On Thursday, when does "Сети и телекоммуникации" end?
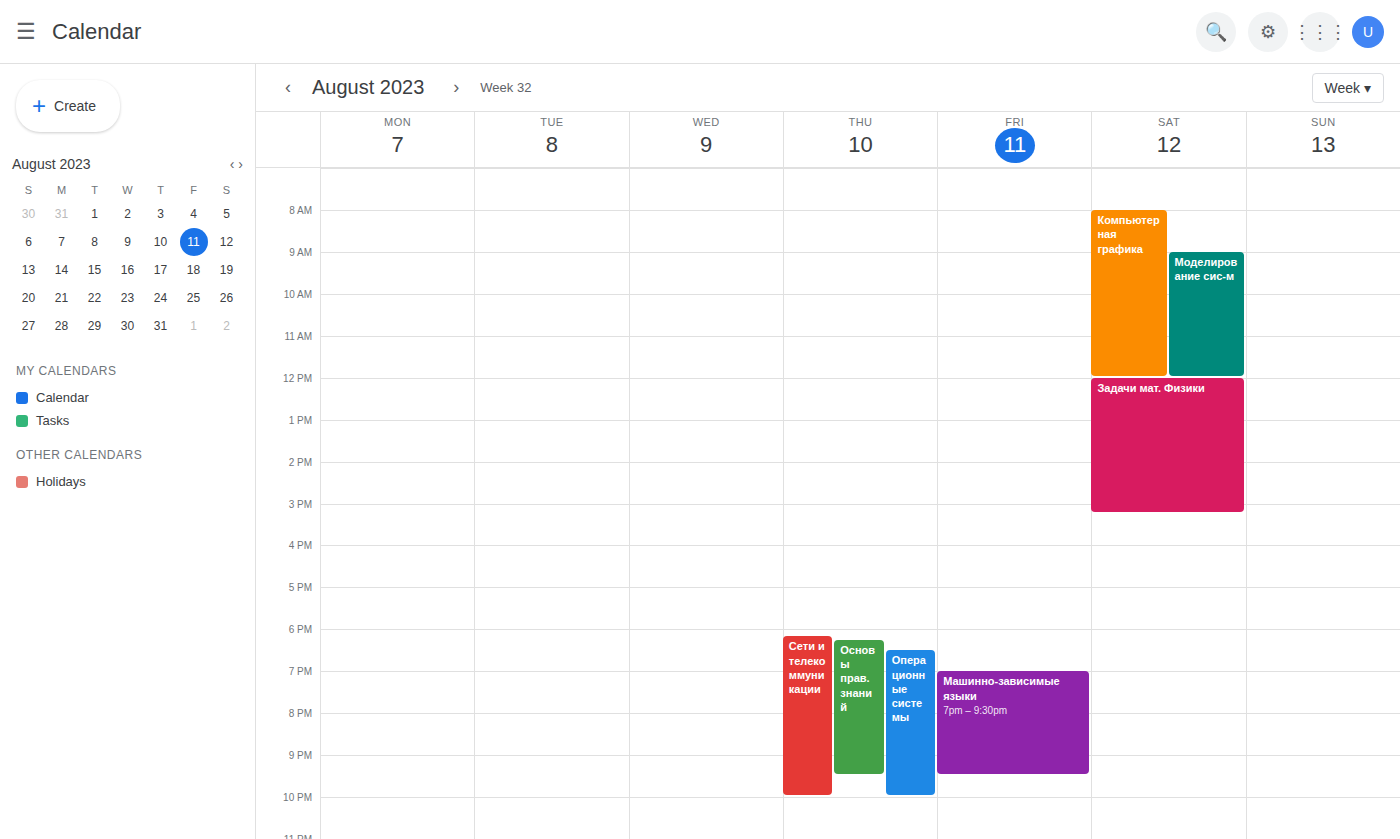
10:00 PM